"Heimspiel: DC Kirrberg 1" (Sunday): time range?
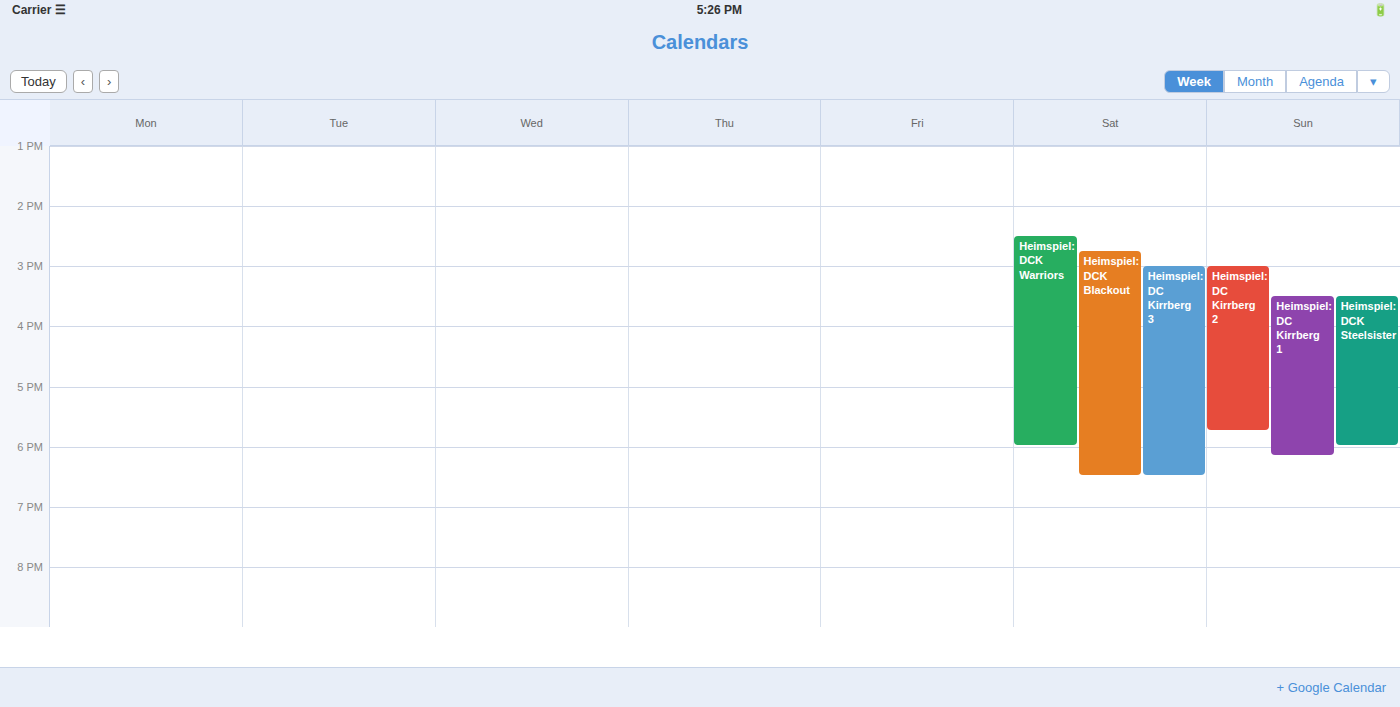
3:30 PM to 6:10 PM